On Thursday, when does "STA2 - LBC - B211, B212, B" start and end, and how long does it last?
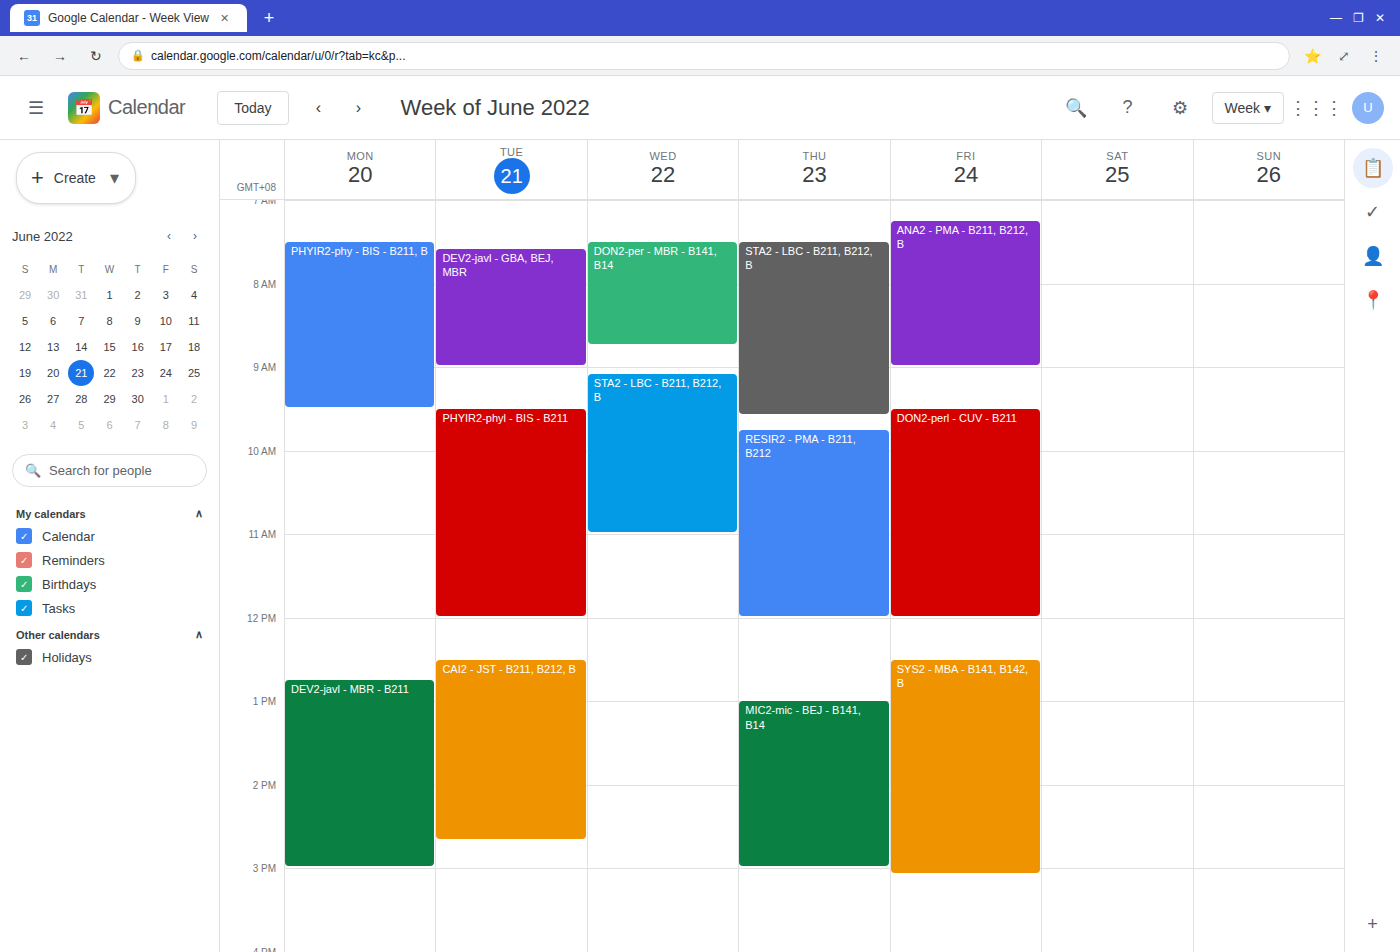
7:30 AM to 9:35 AM, 2 hours 5 minutes